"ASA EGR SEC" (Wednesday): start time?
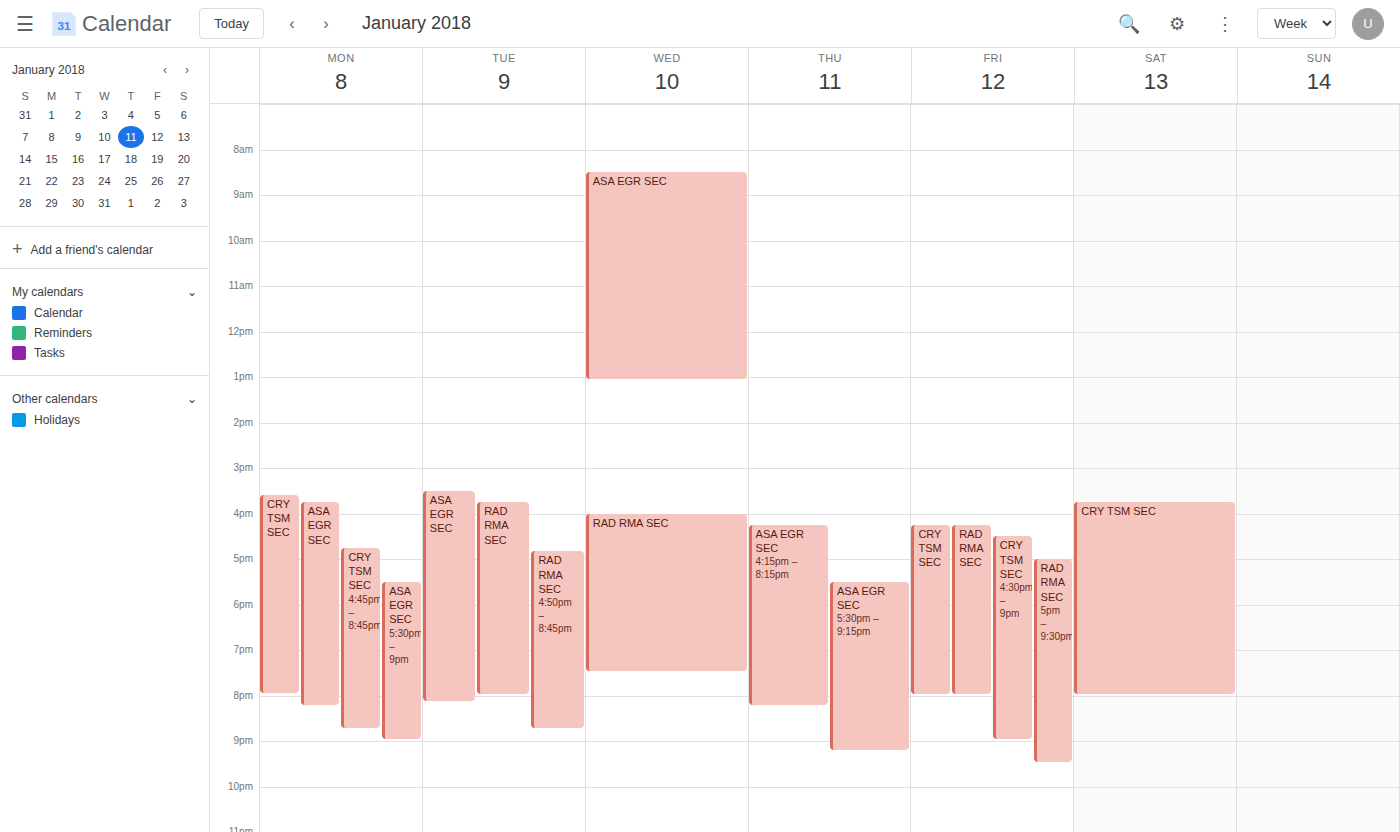
8:30 AM